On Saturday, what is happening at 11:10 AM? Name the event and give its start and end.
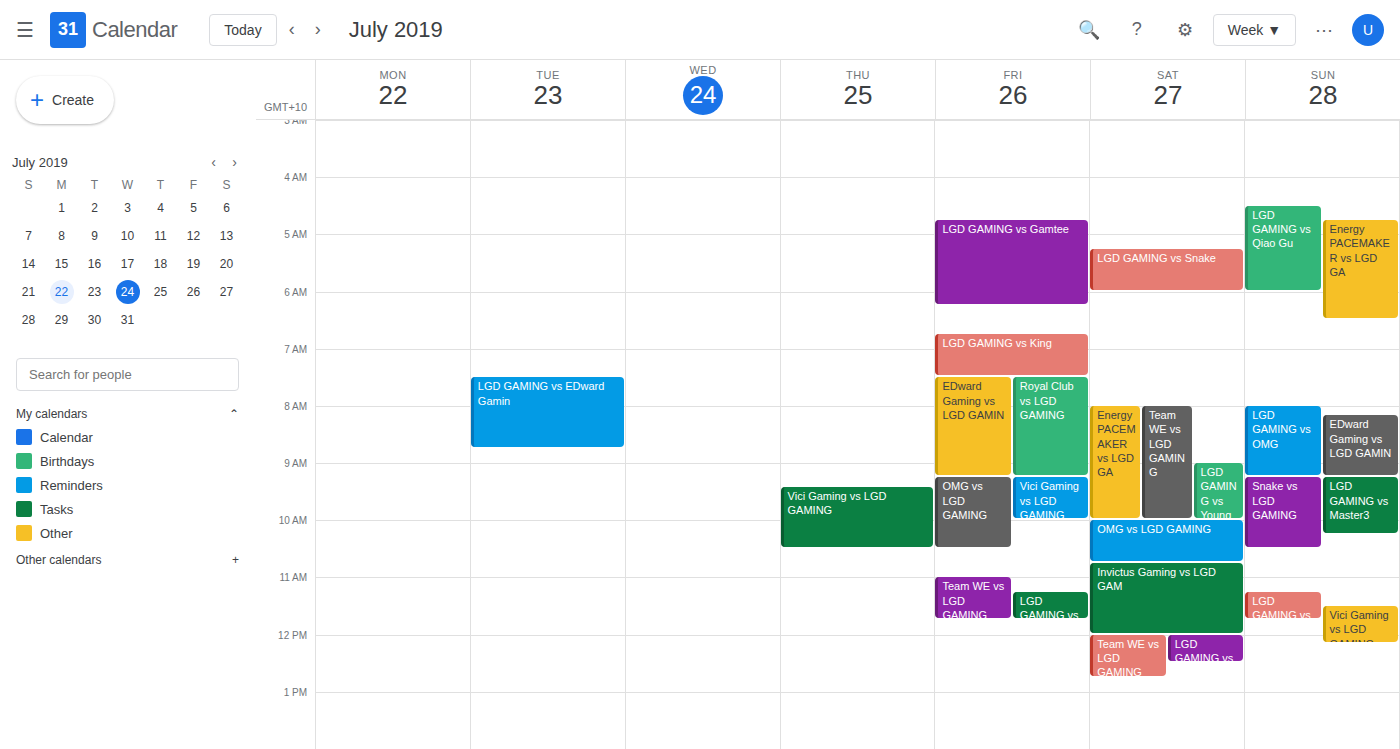
"Invictus Gaming vs LGD GAM", 10:45 AM to 12:00 PM